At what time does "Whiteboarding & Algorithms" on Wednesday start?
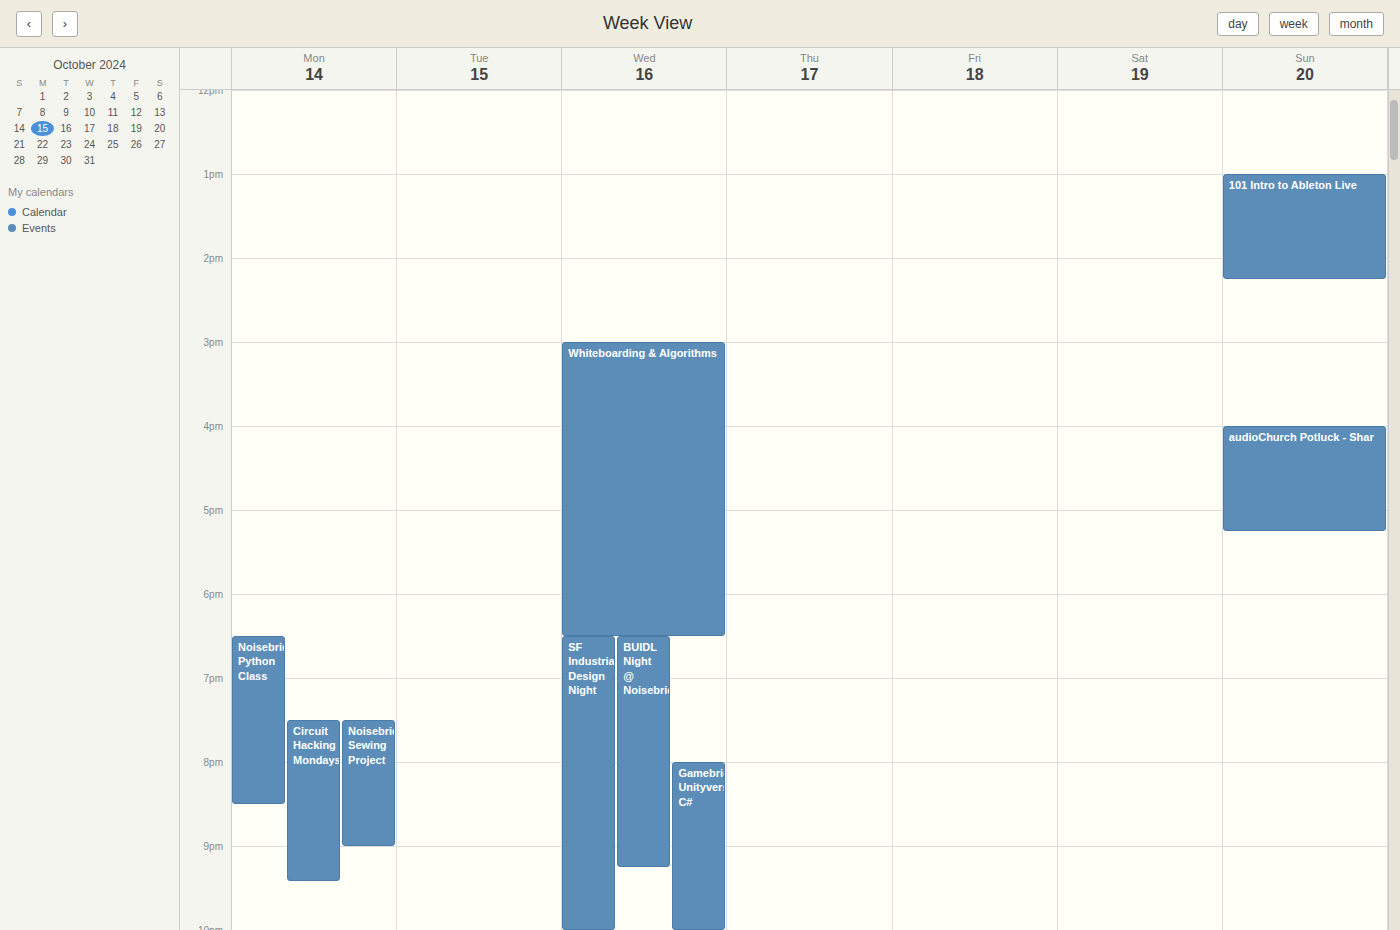
3:00 PM